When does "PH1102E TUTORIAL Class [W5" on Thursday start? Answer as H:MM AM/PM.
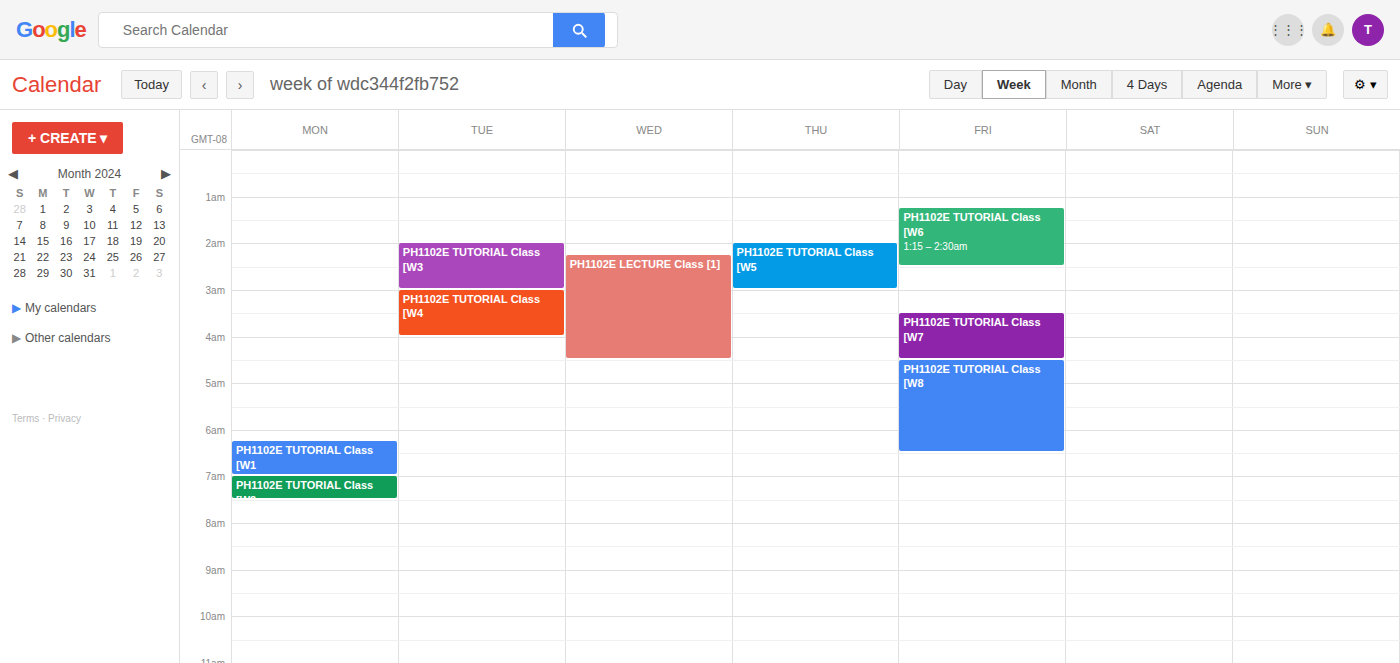
2:00 AM